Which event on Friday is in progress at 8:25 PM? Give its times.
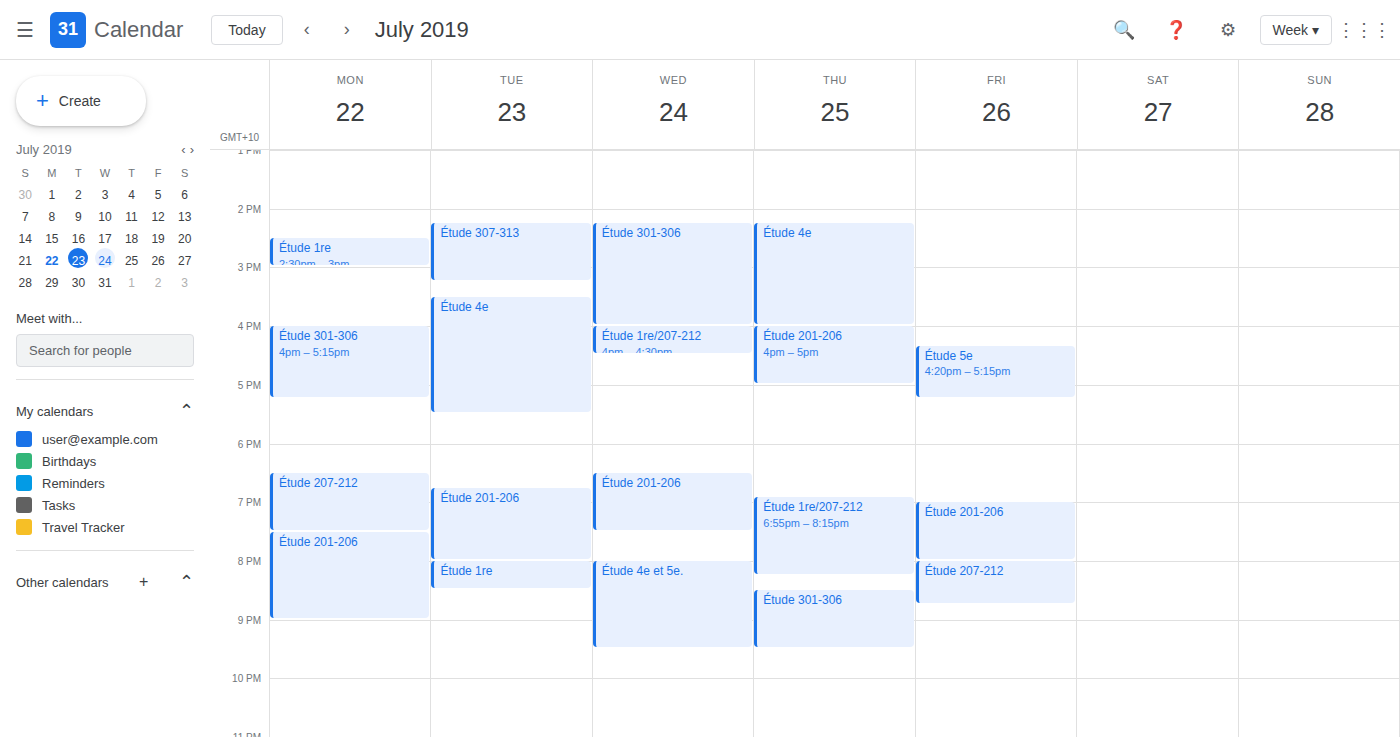
"Étude 207-212", 8:00 PM to 8:45 PM